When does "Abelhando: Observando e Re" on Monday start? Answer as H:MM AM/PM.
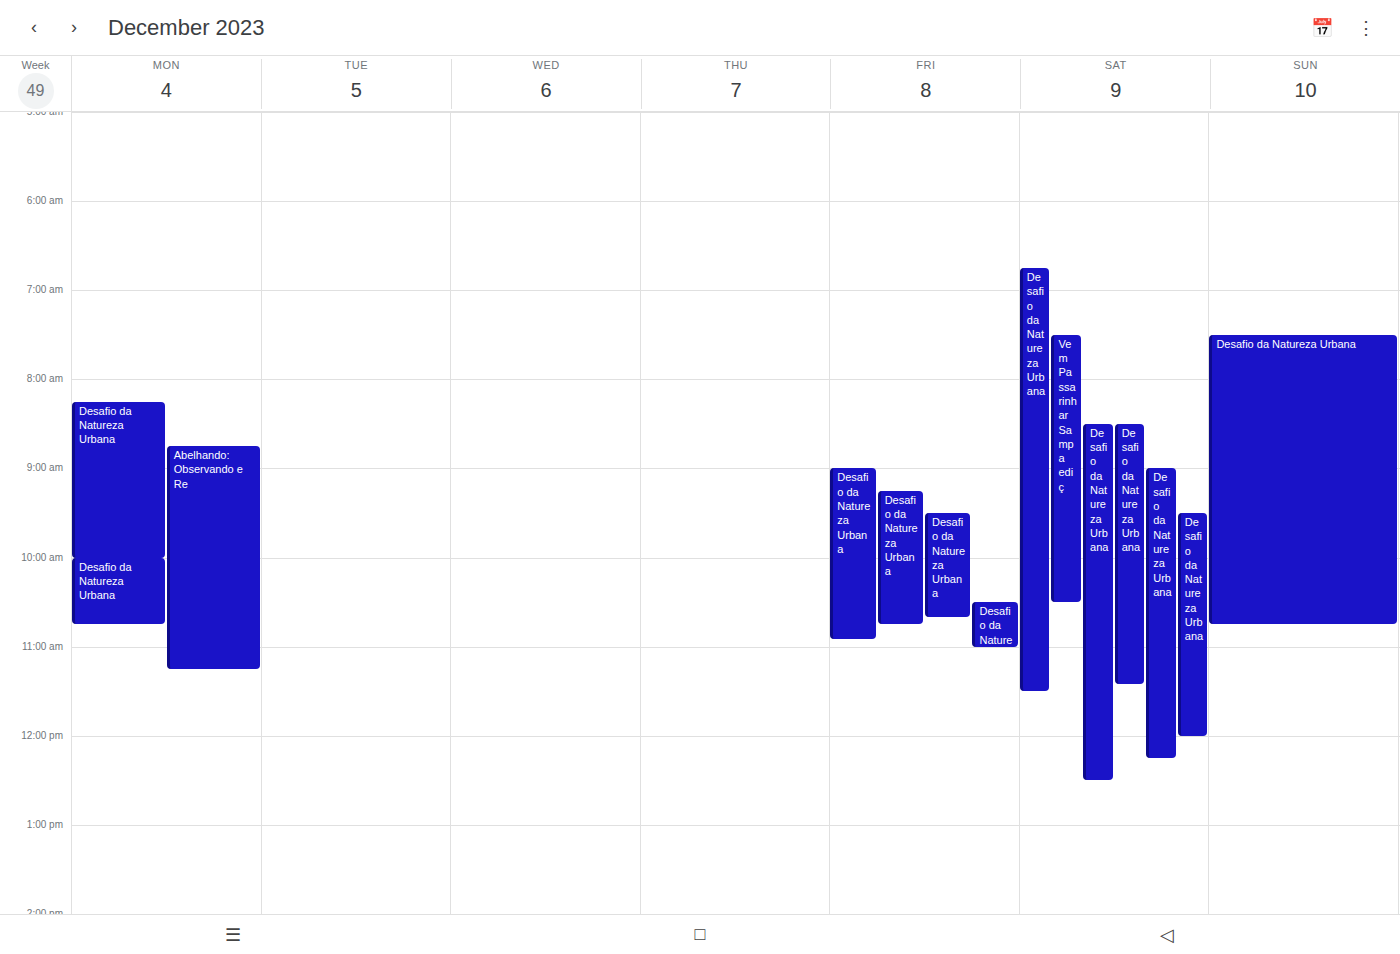
8:45 AM